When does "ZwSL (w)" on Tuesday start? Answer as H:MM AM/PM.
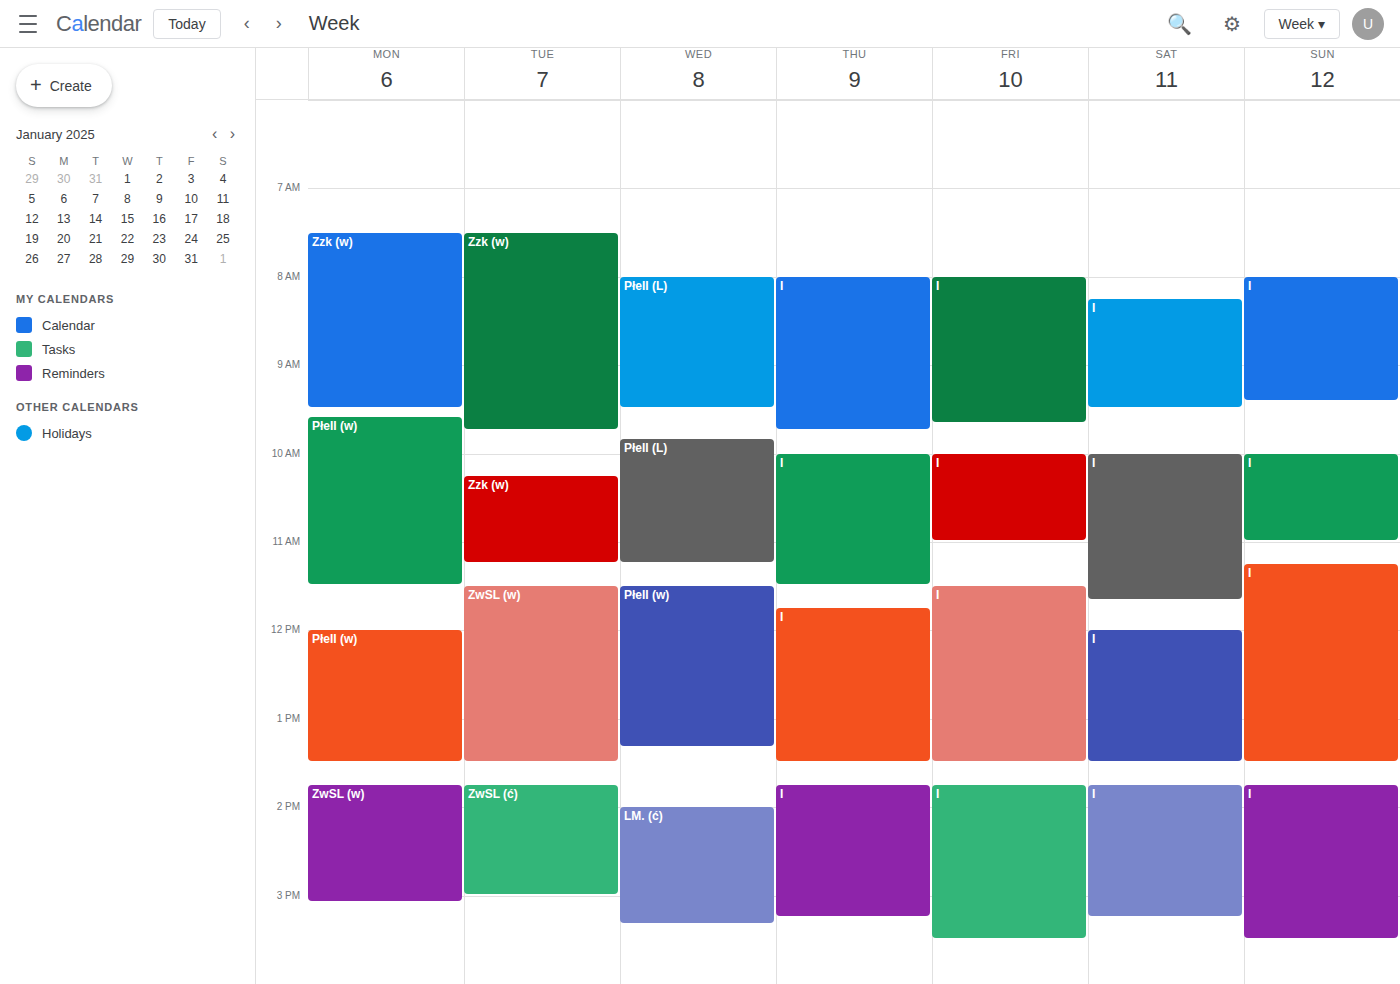
11:30 AM